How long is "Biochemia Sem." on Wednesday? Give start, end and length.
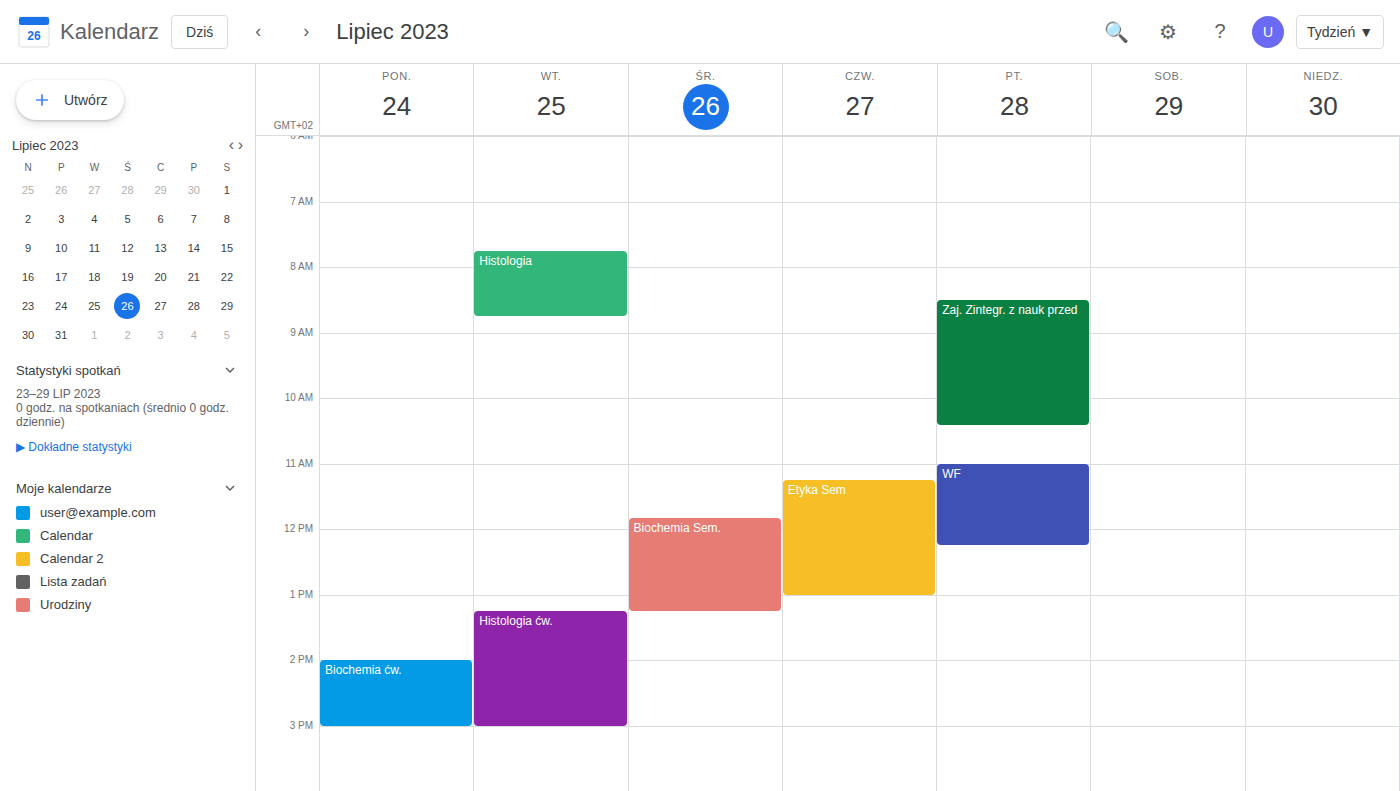
11:50 AM to 1:15 PM, 1 hour 25 minutes